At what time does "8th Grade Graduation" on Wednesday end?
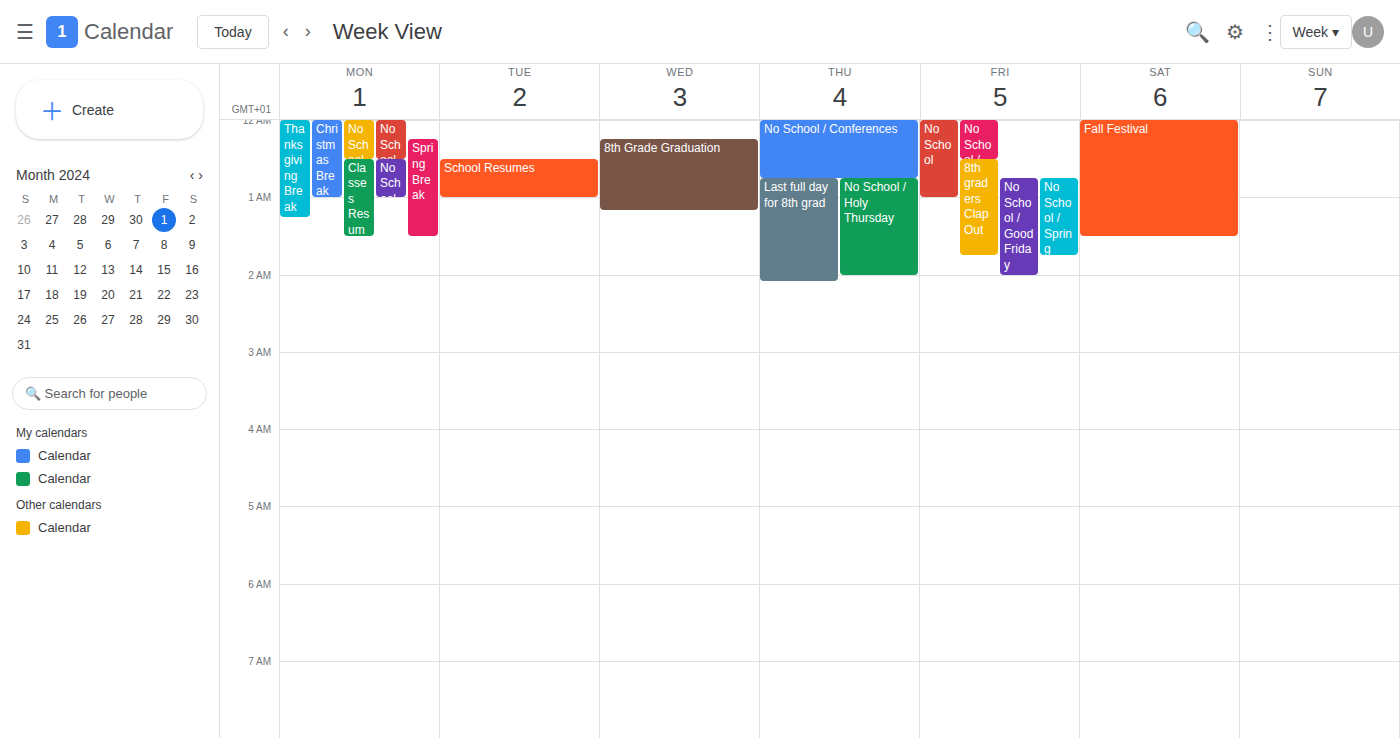
1:10 AM